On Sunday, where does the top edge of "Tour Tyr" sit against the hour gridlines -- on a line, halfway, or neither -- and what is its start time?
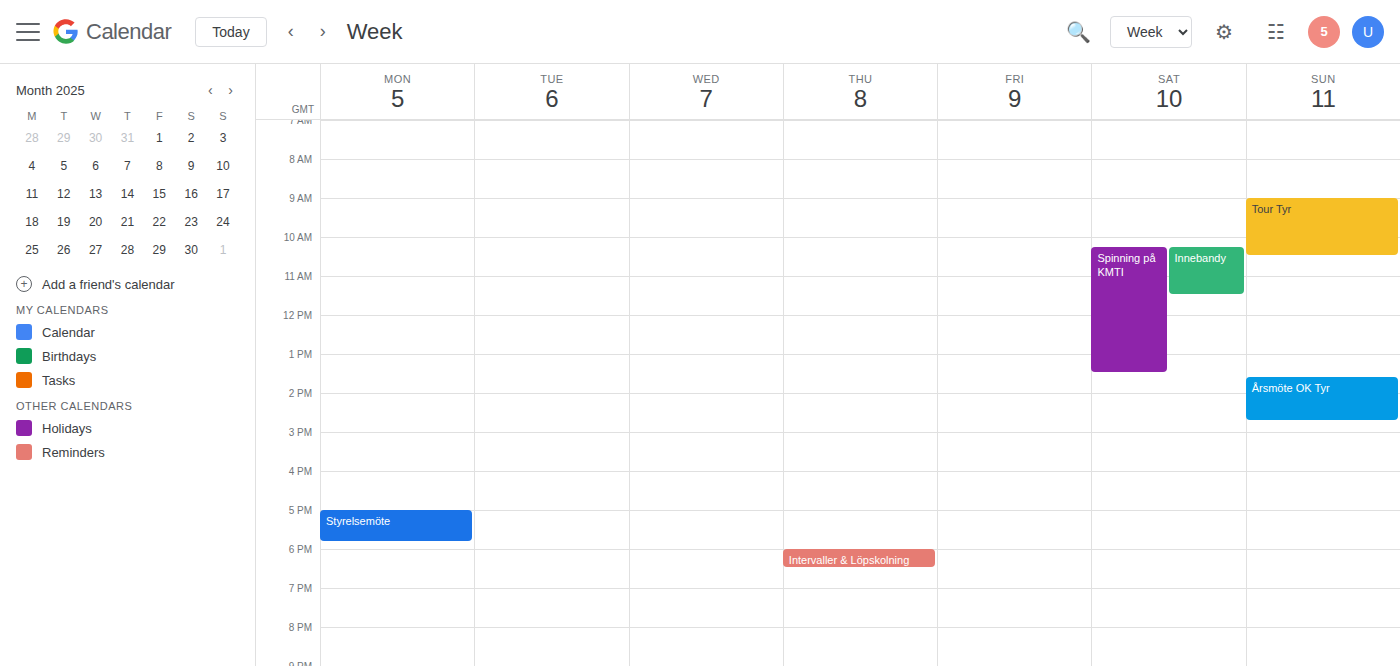
9:00 AM -- exactly on the 9 AM line.